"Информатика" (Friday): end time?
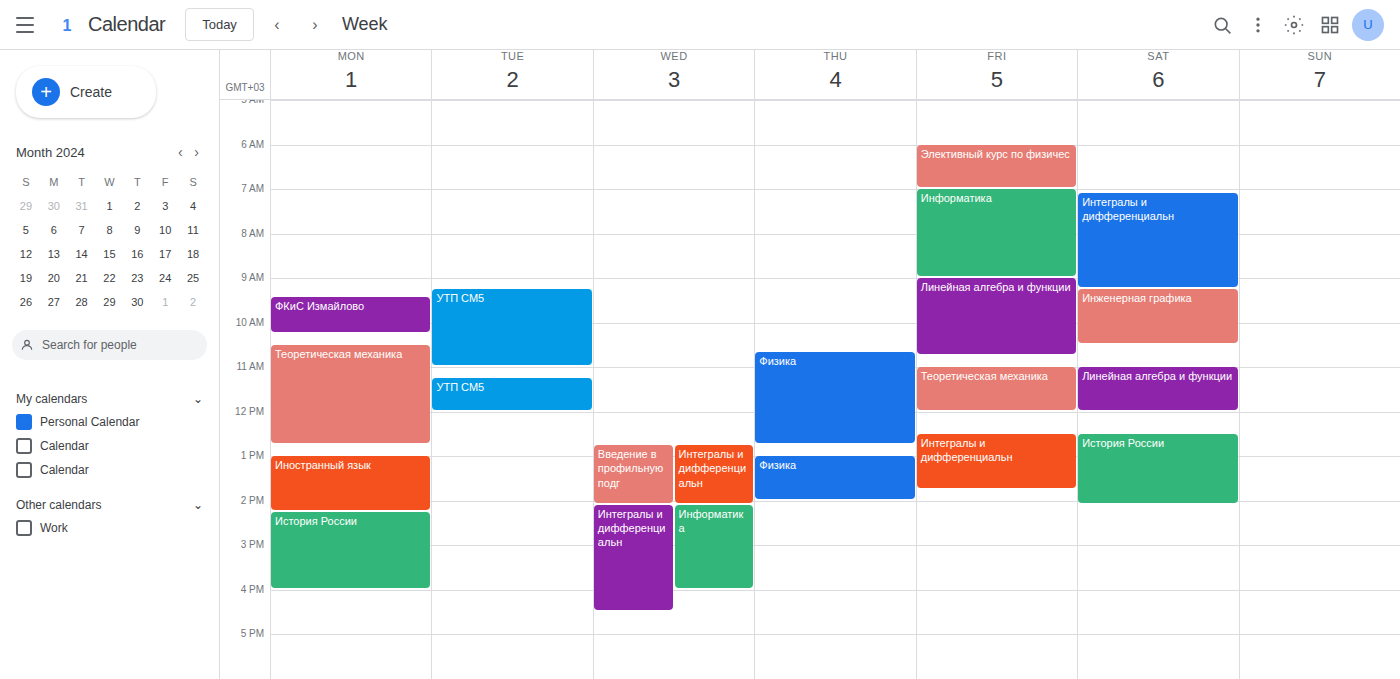
9:00 AM